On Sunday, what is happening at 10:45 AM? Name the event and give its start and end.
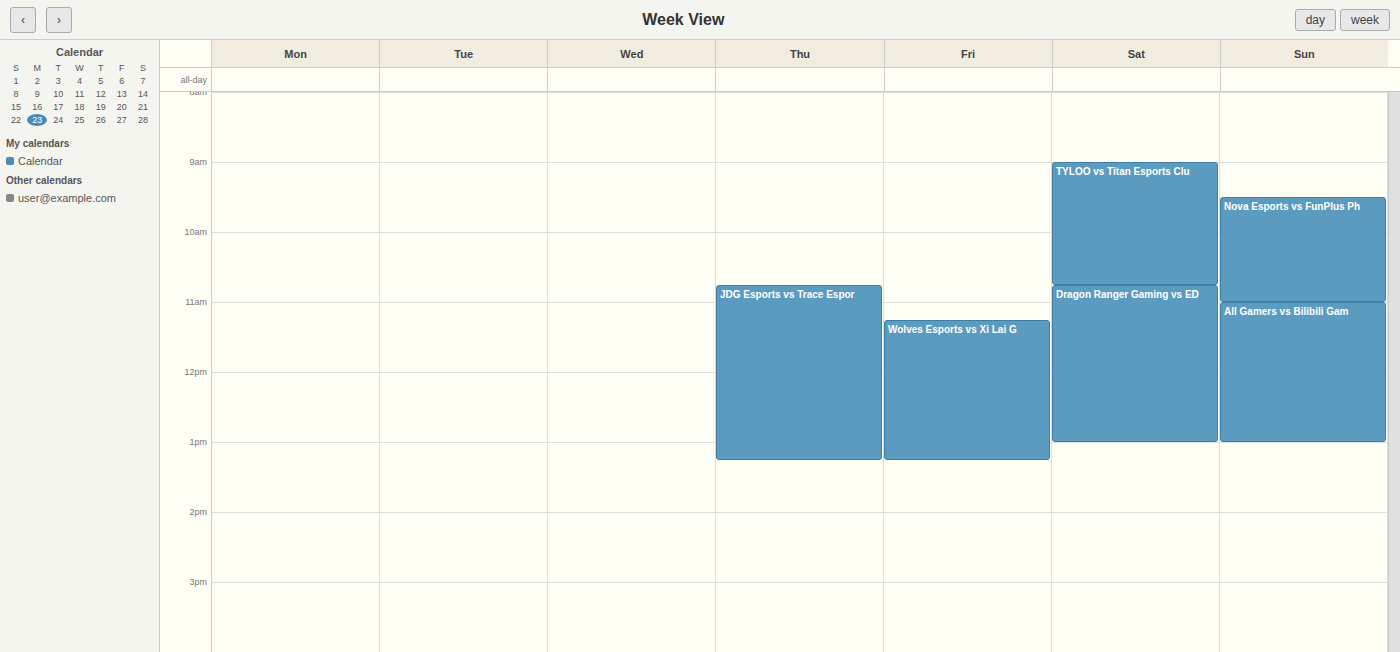
"Nova Esports vs FunPlus Ph", 9:30 AM to 11:00 AM